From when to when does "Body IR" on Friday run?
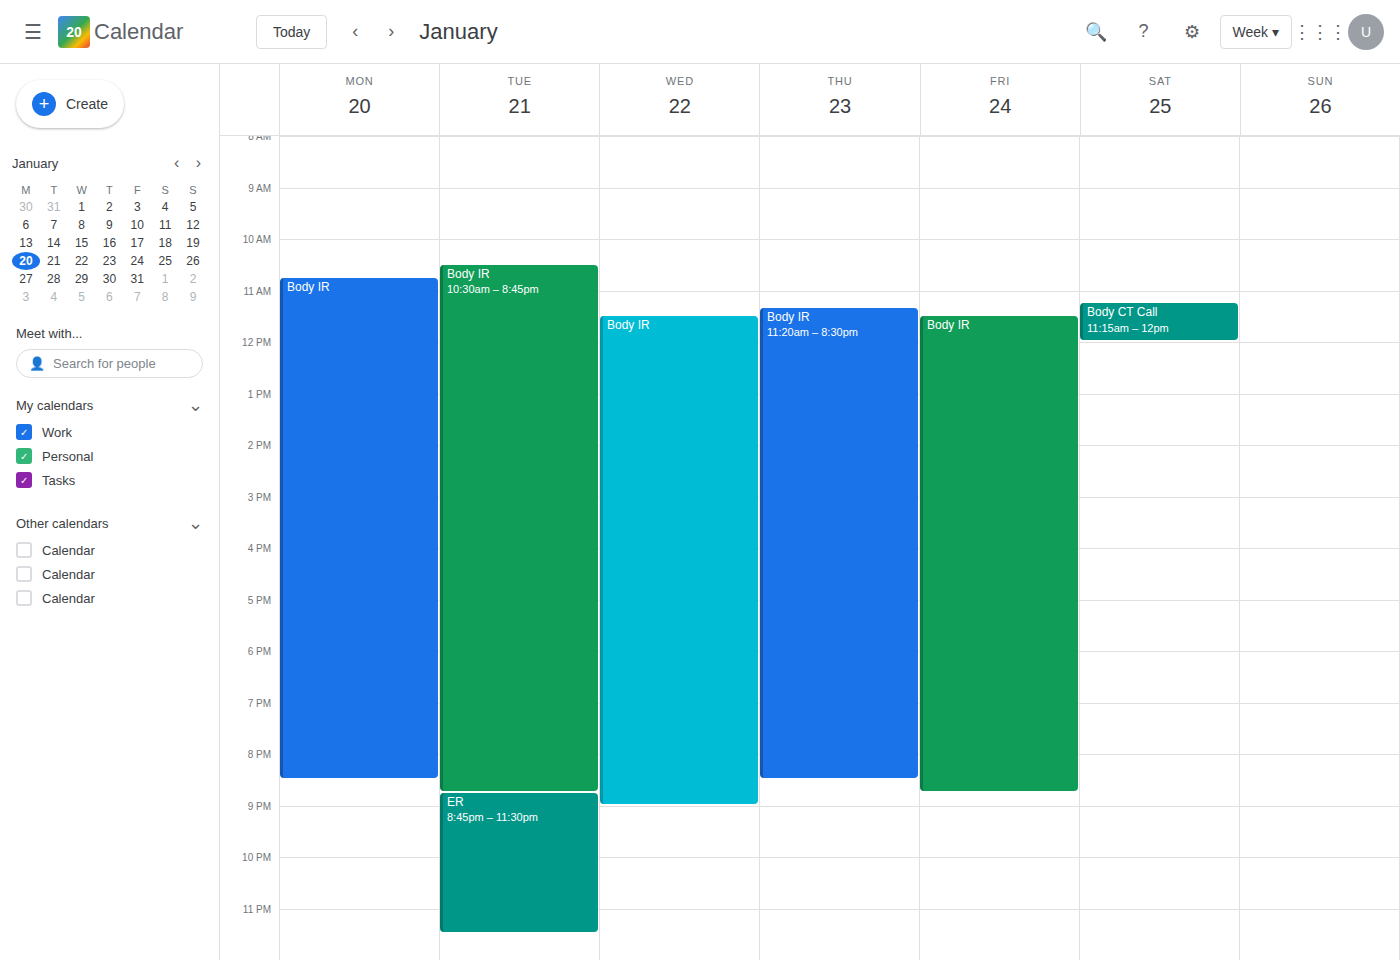
11:30 AM to 8:45 PM